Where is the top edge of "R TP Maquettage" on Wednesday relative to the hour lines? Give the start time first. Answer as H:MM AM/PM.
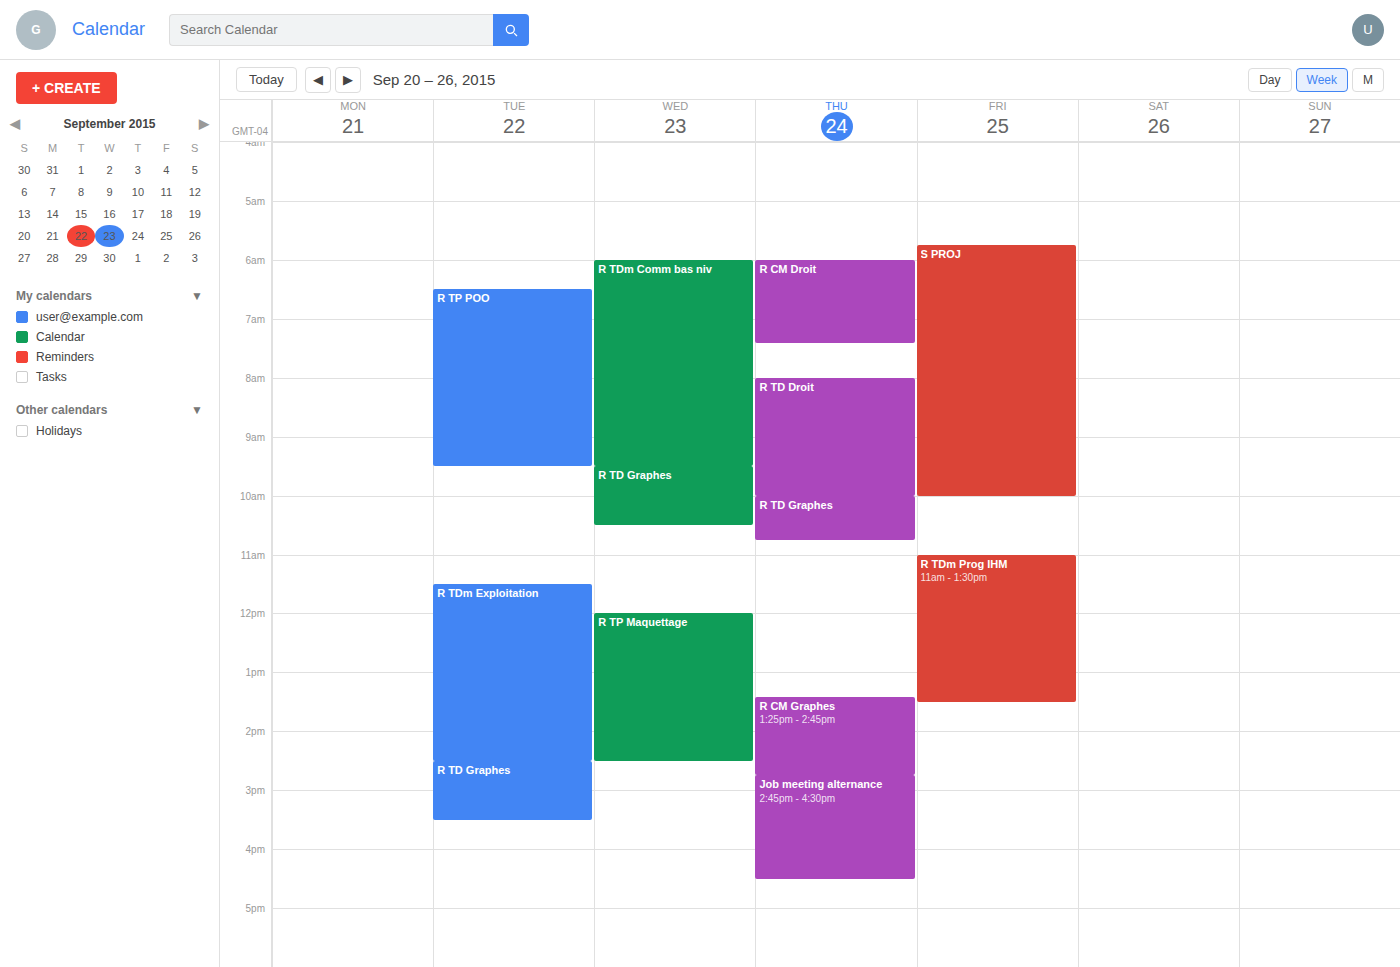
12:00 PM -- exactly on the 12 PM line.